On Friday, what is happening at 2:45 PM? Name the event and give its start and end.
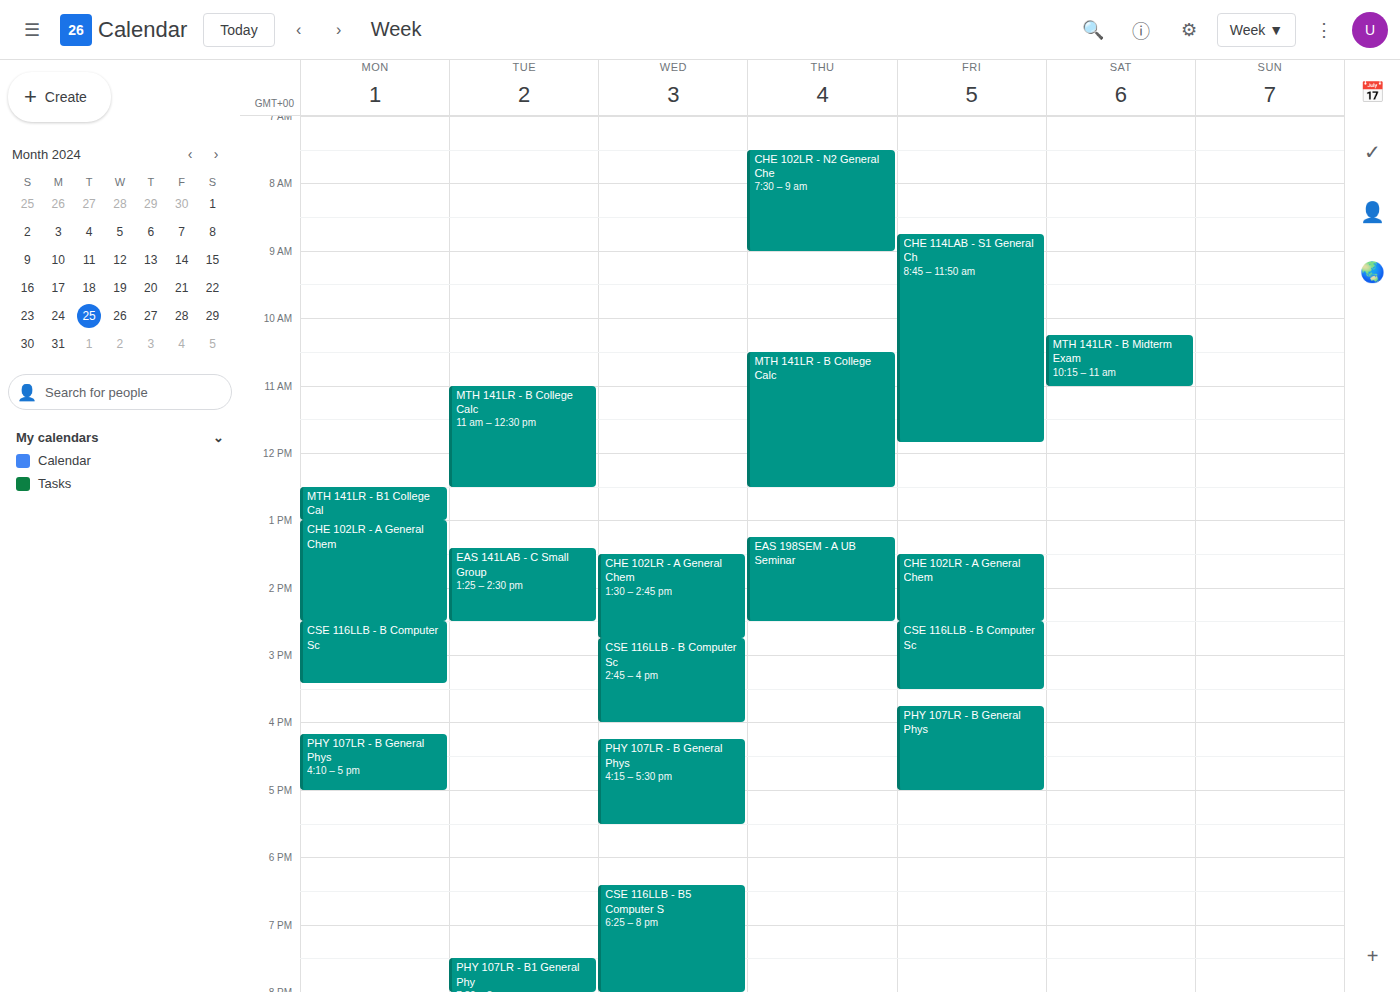
"CSE 116LLB - B Computer Sc", 2:30 PM to 3:30 PM